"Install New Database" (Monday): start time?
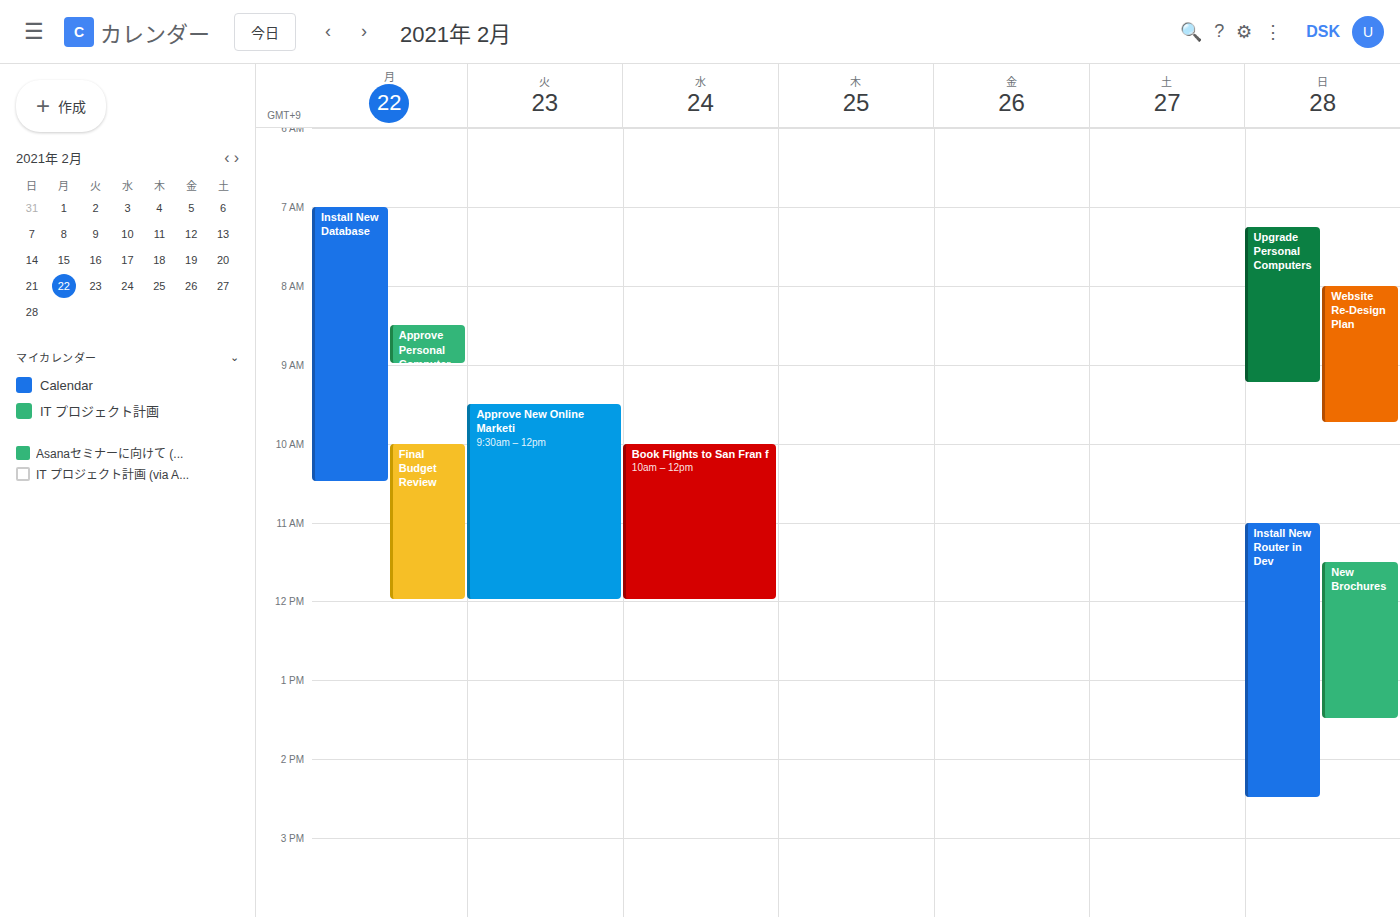
07:00